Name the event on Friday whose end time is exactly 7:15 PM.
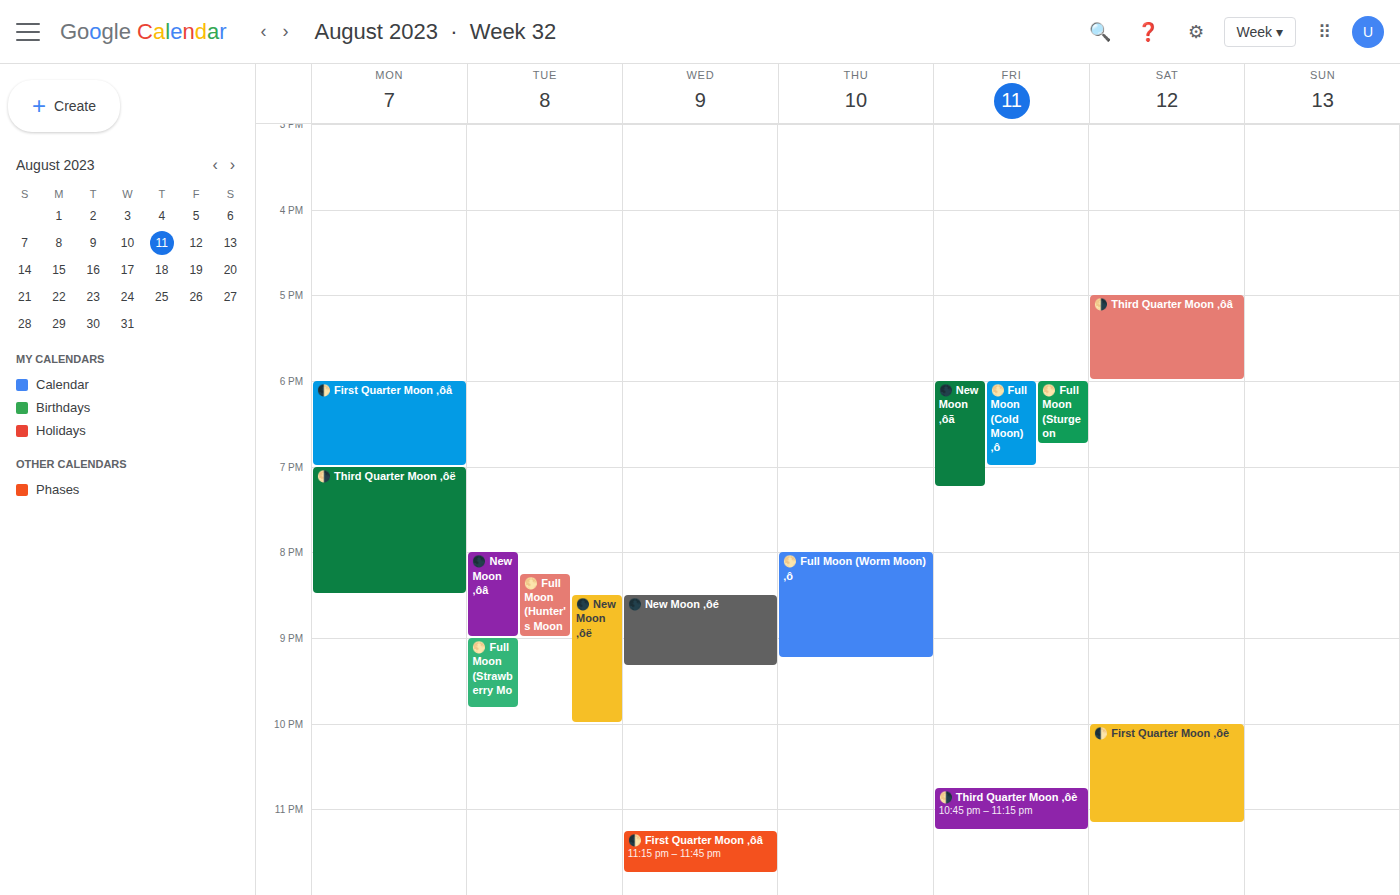
"🌑 New Moon ‚ôã"